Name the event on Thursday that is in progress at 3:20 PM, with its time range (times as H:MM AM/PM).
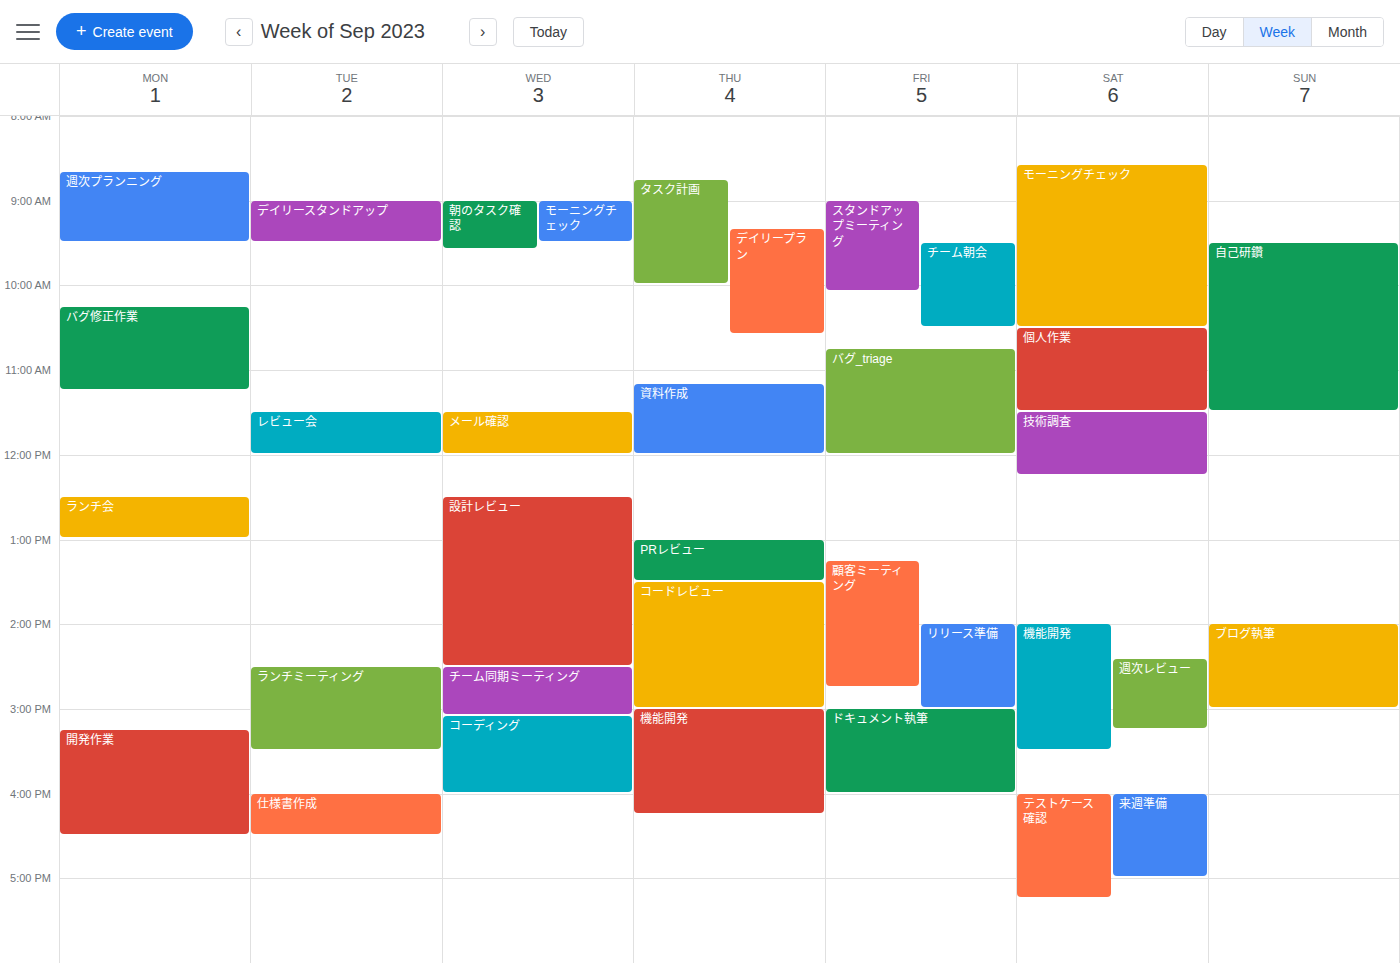
"機能開発", 3:00 PM to 4:15 PM